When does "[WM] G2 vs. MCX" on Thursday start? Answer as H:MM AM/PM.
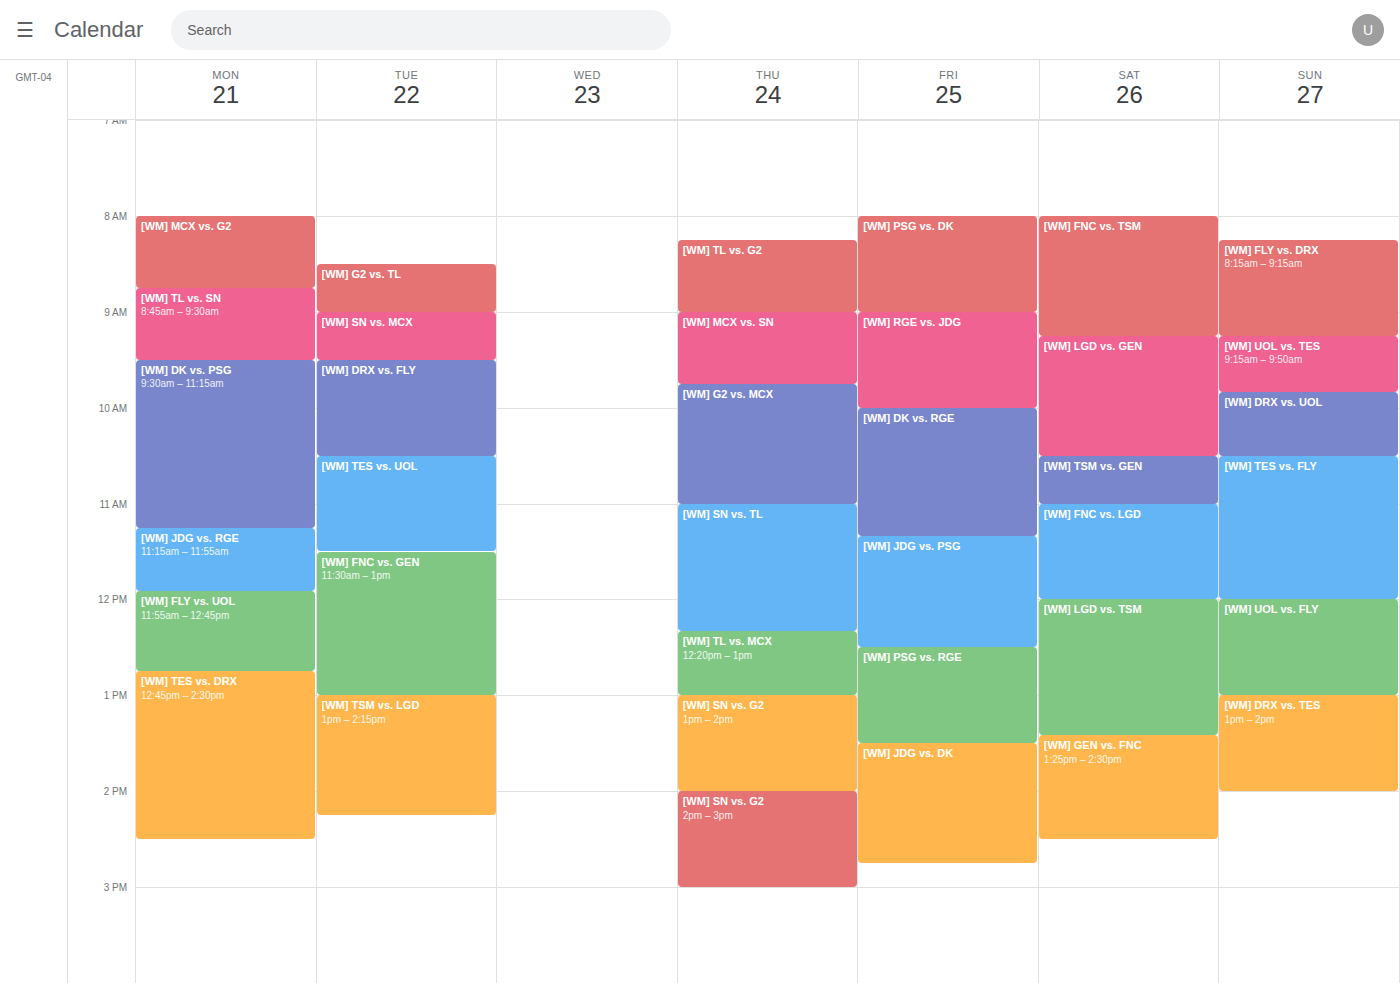
9:45 AM